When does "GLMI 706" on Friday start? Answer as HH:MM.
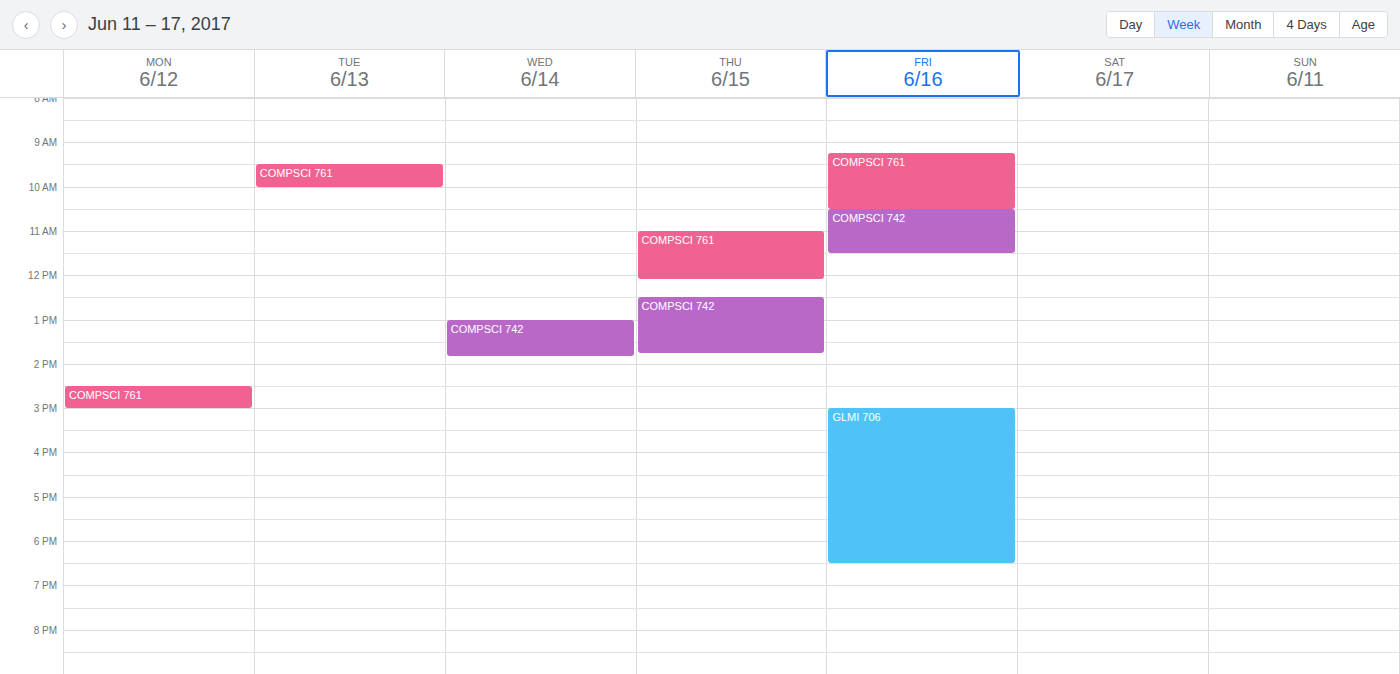
15:00